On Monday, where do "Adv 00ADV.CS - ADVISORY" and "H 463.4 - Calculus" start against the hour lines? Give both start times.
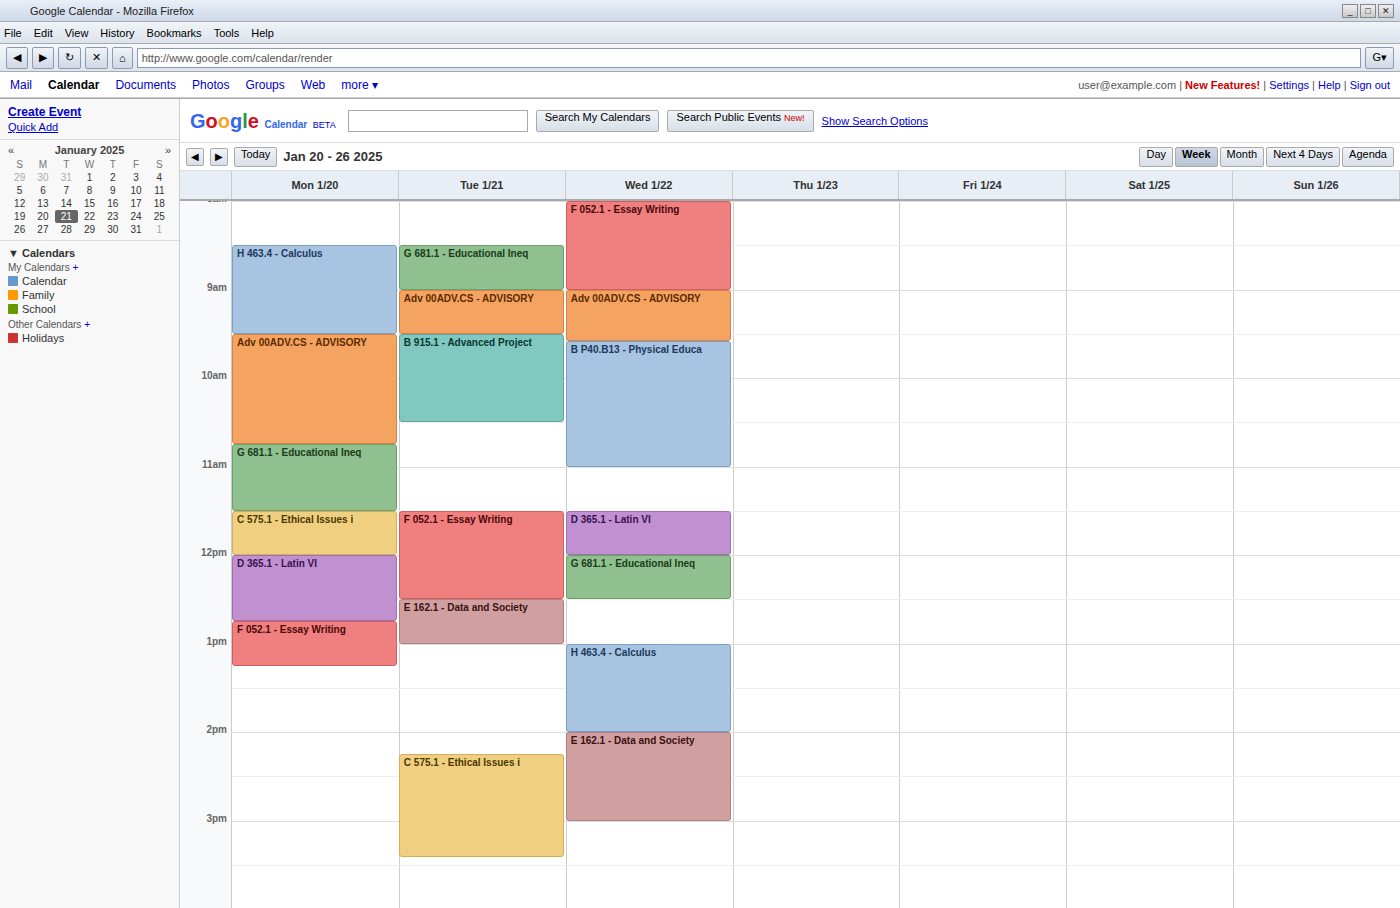
"Adv 00ADV.CS - ADVISORY": 9:30 AM, halfway between the 9 AM and 10 AM lines. "H 463.4 - Calculus": 8:30 AM, halfway between the 8 AM and 9 AM lines.